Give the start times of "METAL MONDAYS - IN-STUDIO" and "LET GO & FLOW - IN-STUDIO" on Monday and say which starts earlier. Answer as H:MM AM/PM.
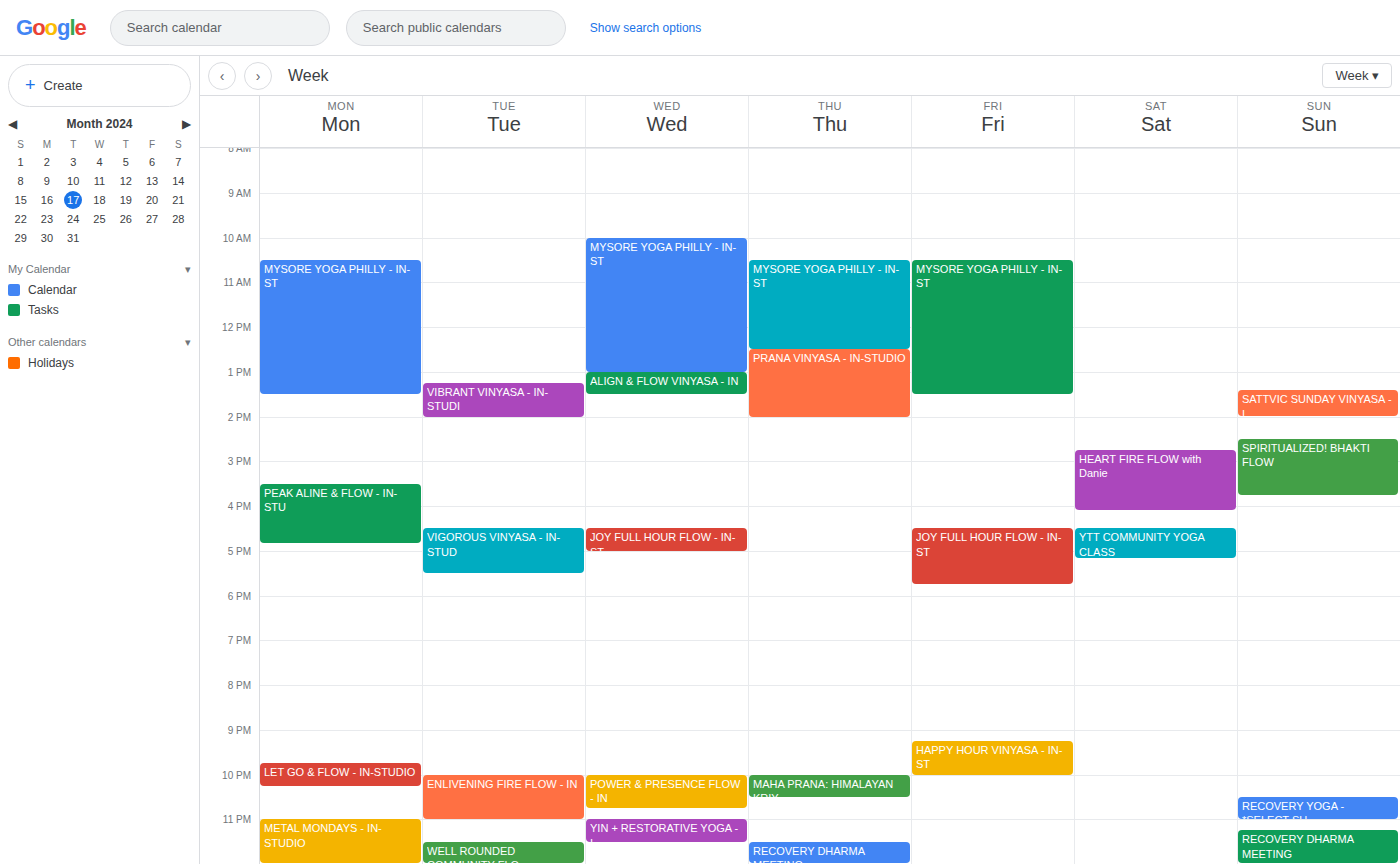
"LET GO & FLOW - IN-STUDIO" 9:45 PM; "METAL MONDAYS - IN-STUDIO" 11:00 PM.